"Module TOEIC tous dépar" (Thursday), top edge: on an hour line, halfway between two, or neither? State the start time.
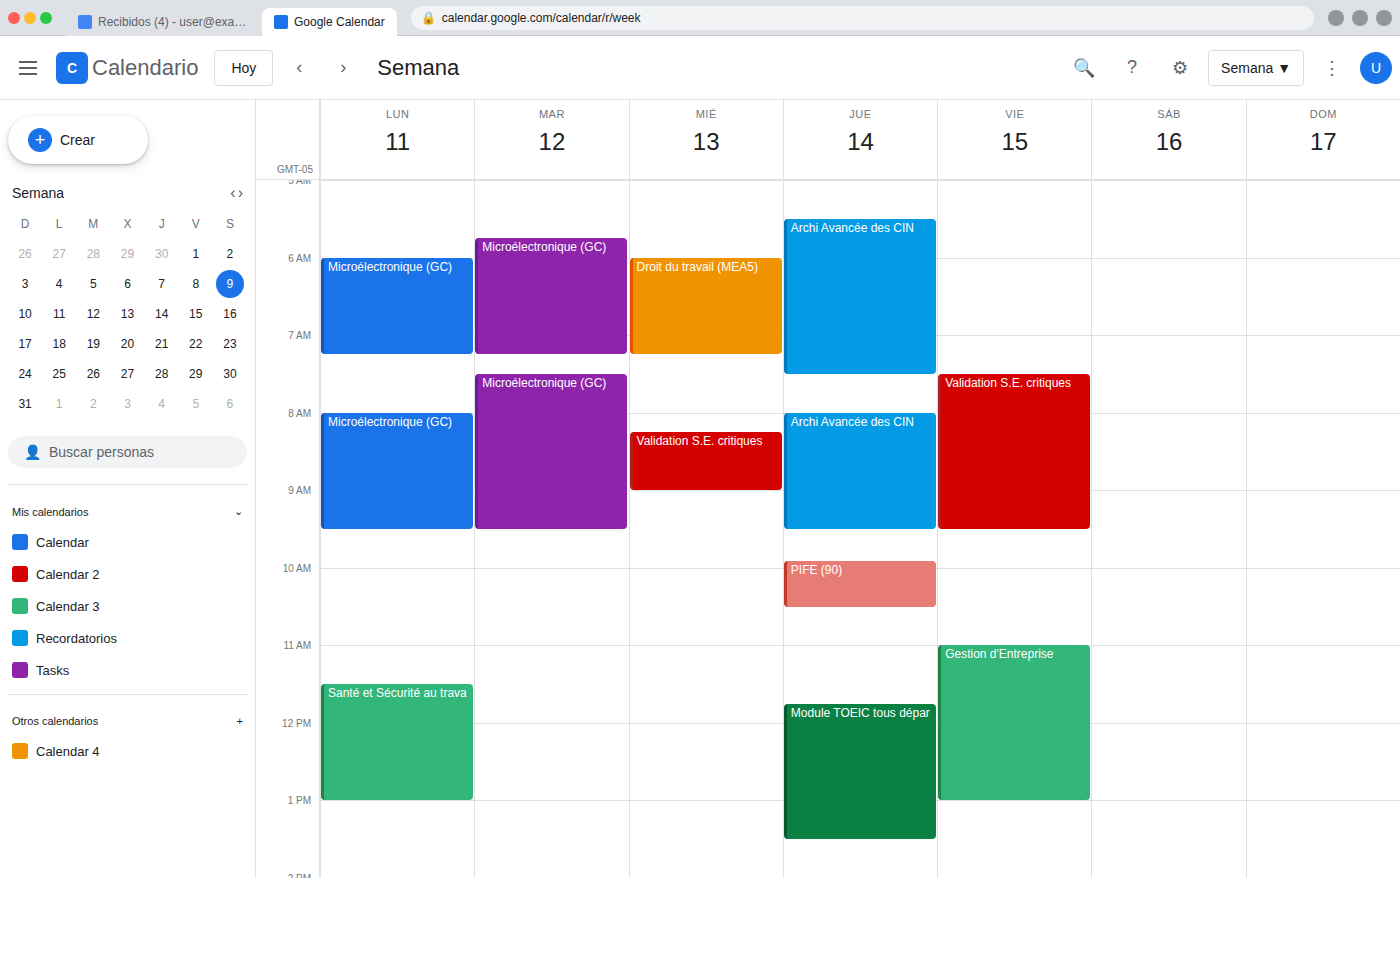
11:45 AM -- neither: three quarters of the way from the 11 AM line to the 12 PM line.